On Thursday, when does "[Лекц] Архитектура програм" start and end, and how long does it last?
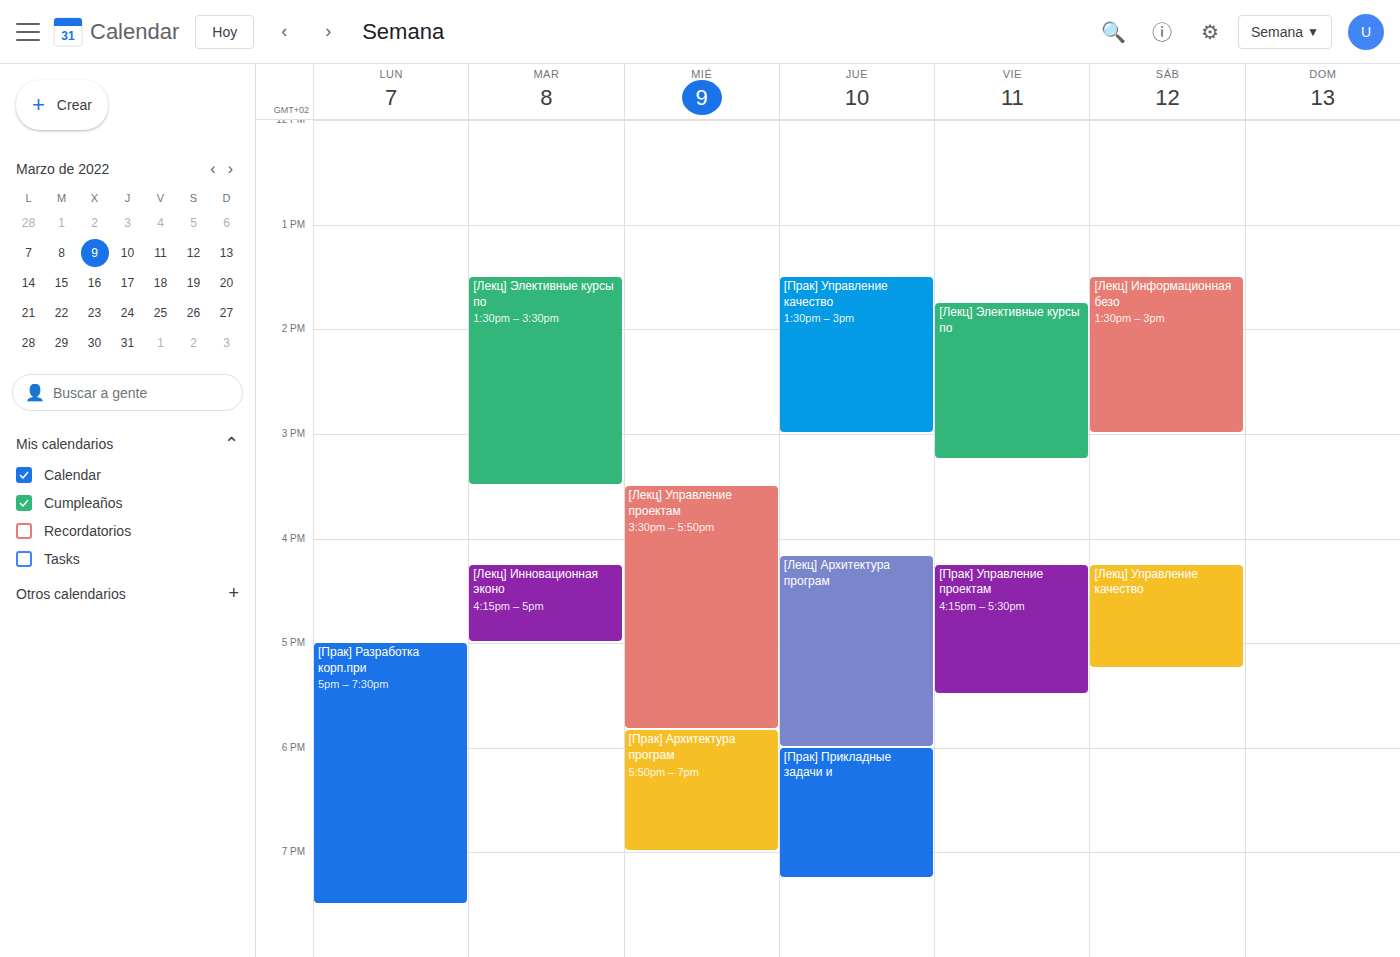
16:10 to 18:00, 1 hour 50 minutes